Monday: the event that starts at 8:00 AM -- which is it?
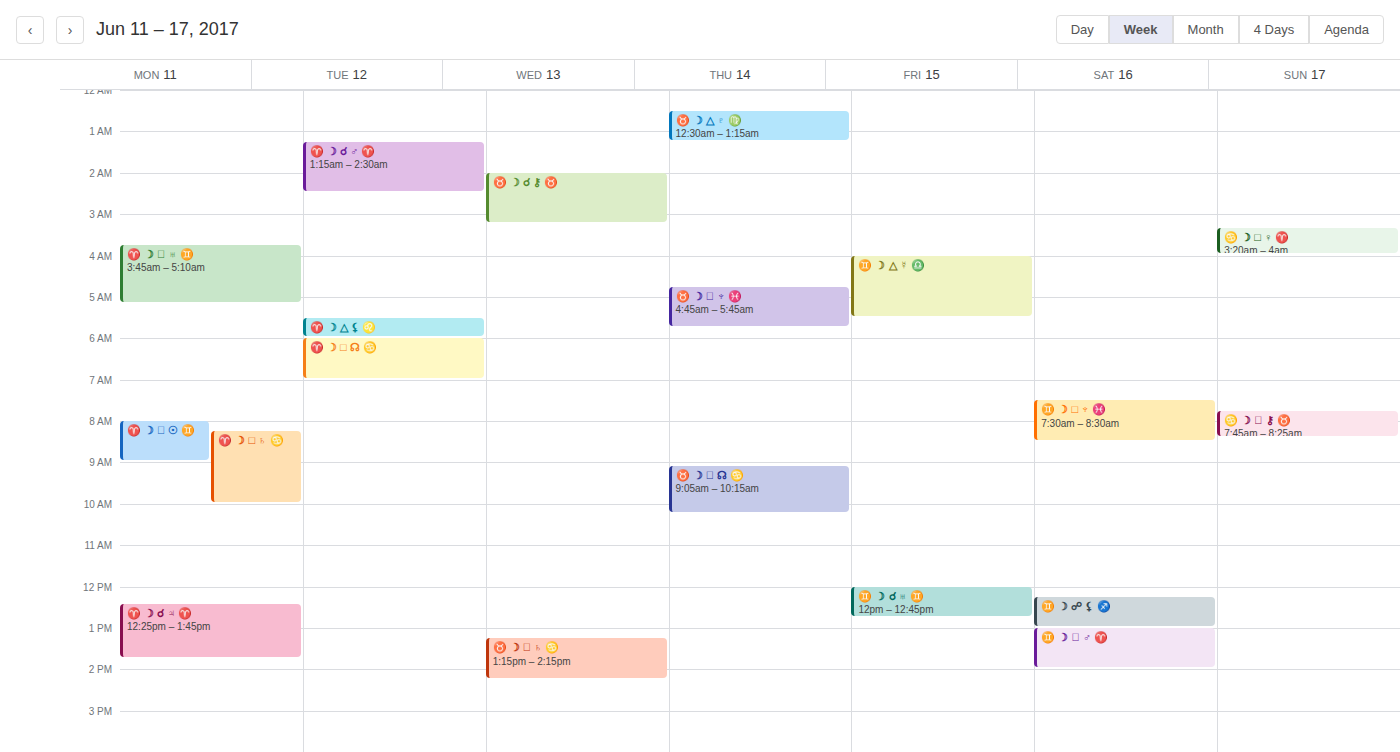
"♈️ ☽ ⚹ ☉ ♊️"